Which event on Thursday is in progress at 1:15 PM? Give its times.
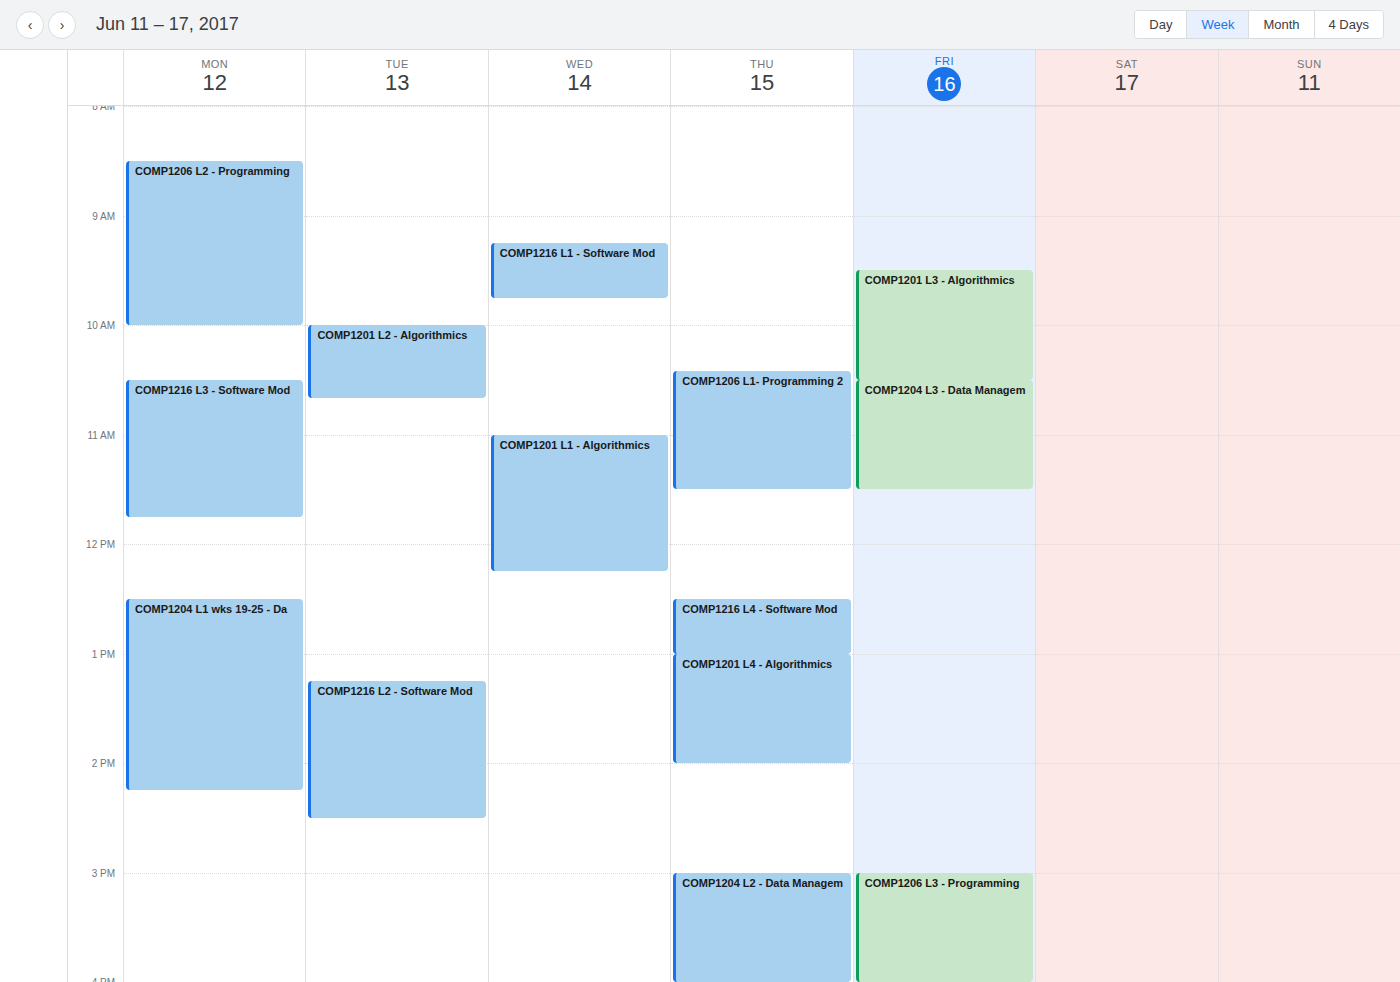
"COMP1201 L4 - Algorithmics", 1:00 PM to 2:00 PM